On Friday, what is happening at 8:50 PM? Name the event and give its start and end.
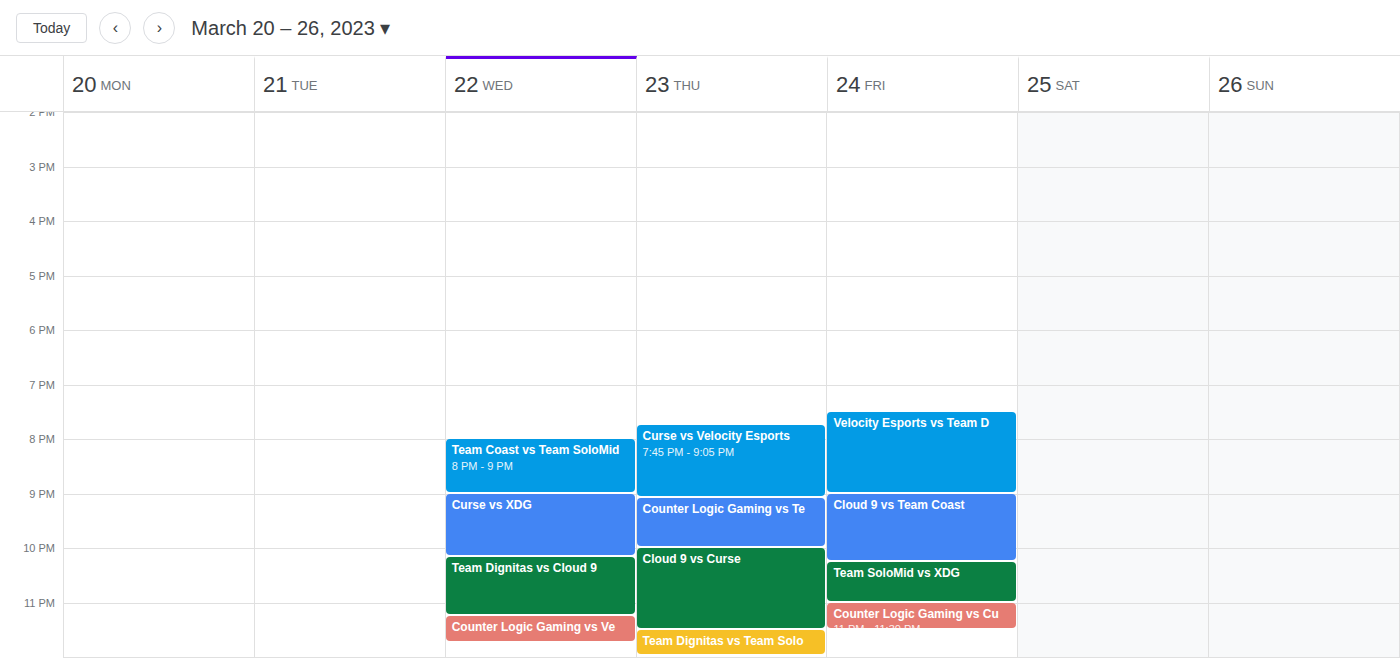
"Velocity Esports vs Team D", 7:30 PM to 9:00 PM